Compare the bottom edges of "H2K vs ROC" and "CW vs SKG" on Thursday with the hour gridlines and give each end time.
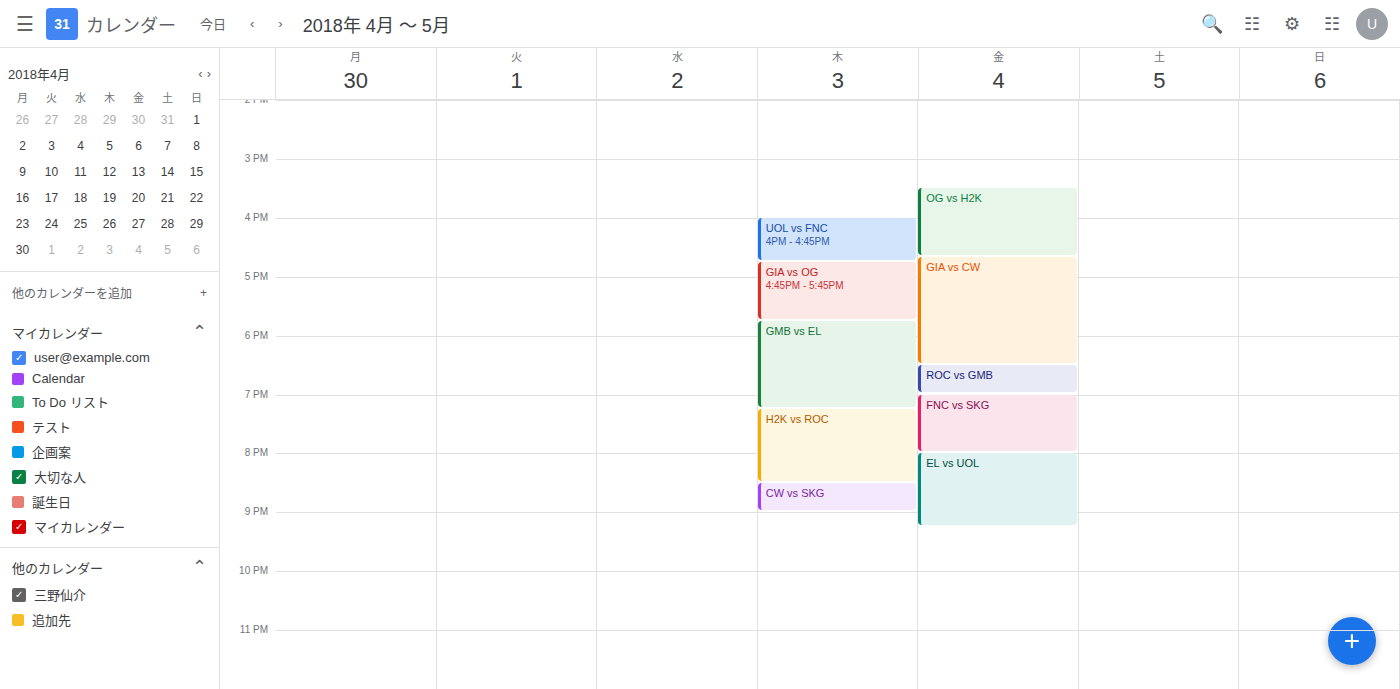
"H2K vs ROC": 8:30 PM, halfway between the 8 PM and 9 PM lines. "CW vs SKG": 9:00 PM, exactly on the 9 PM line.